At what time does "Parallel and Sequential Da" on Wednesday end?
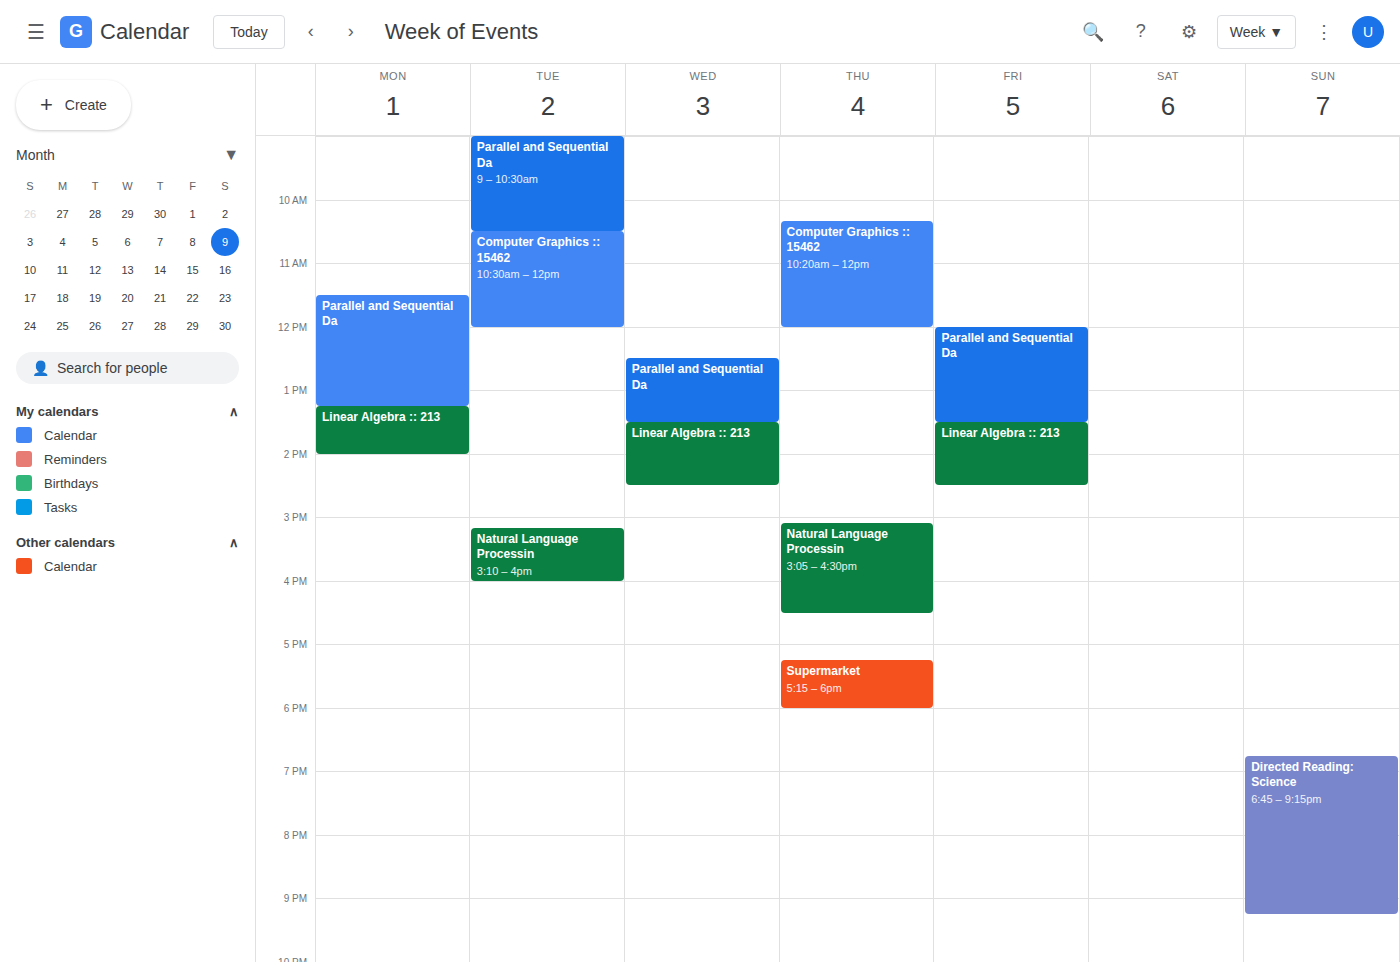
13:30